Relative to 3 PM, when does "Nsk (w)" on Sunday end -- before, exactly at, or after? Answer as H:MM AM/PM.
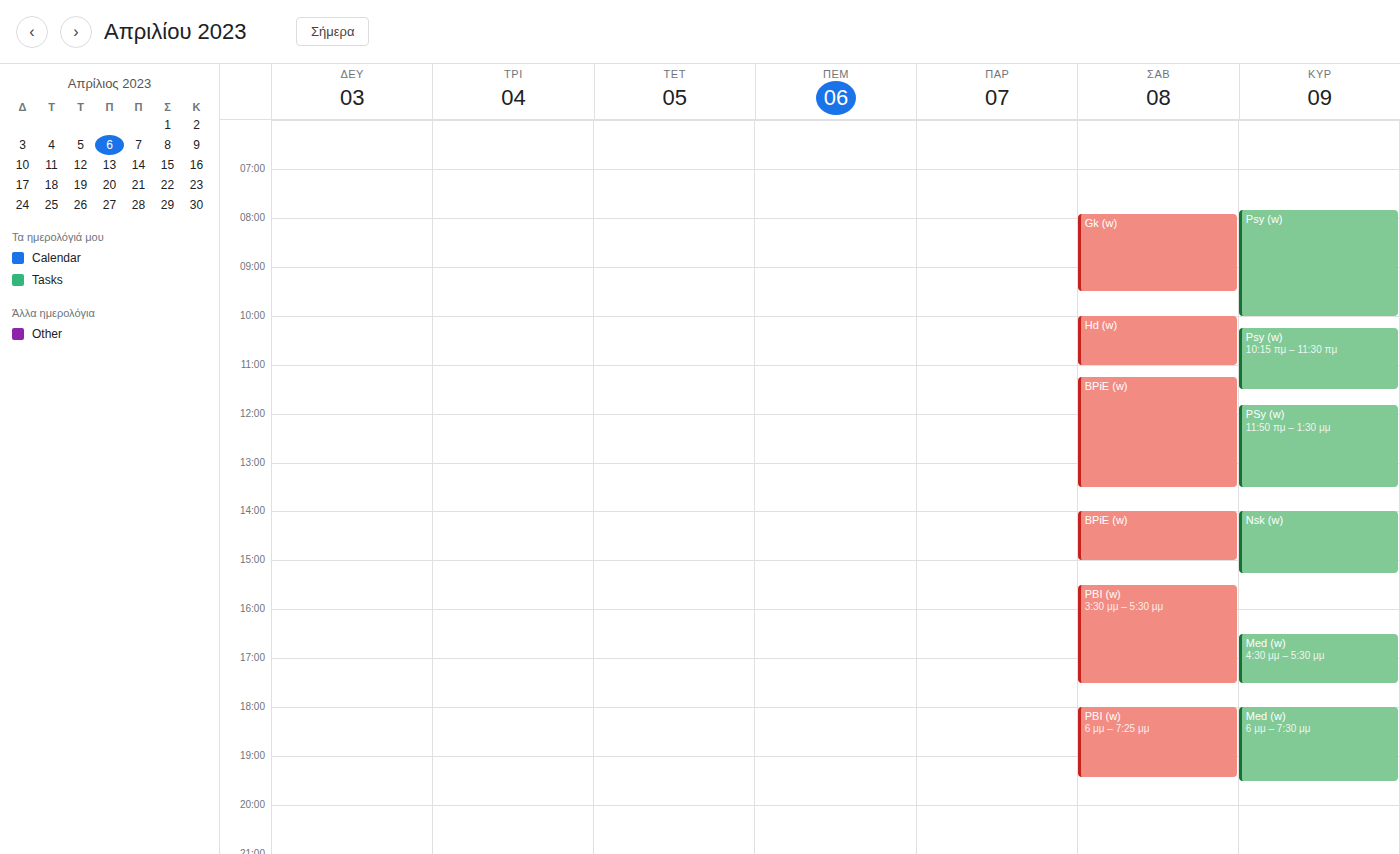
3:15 PM -- after 3 PM, 15 minutes below the 3 PM line.